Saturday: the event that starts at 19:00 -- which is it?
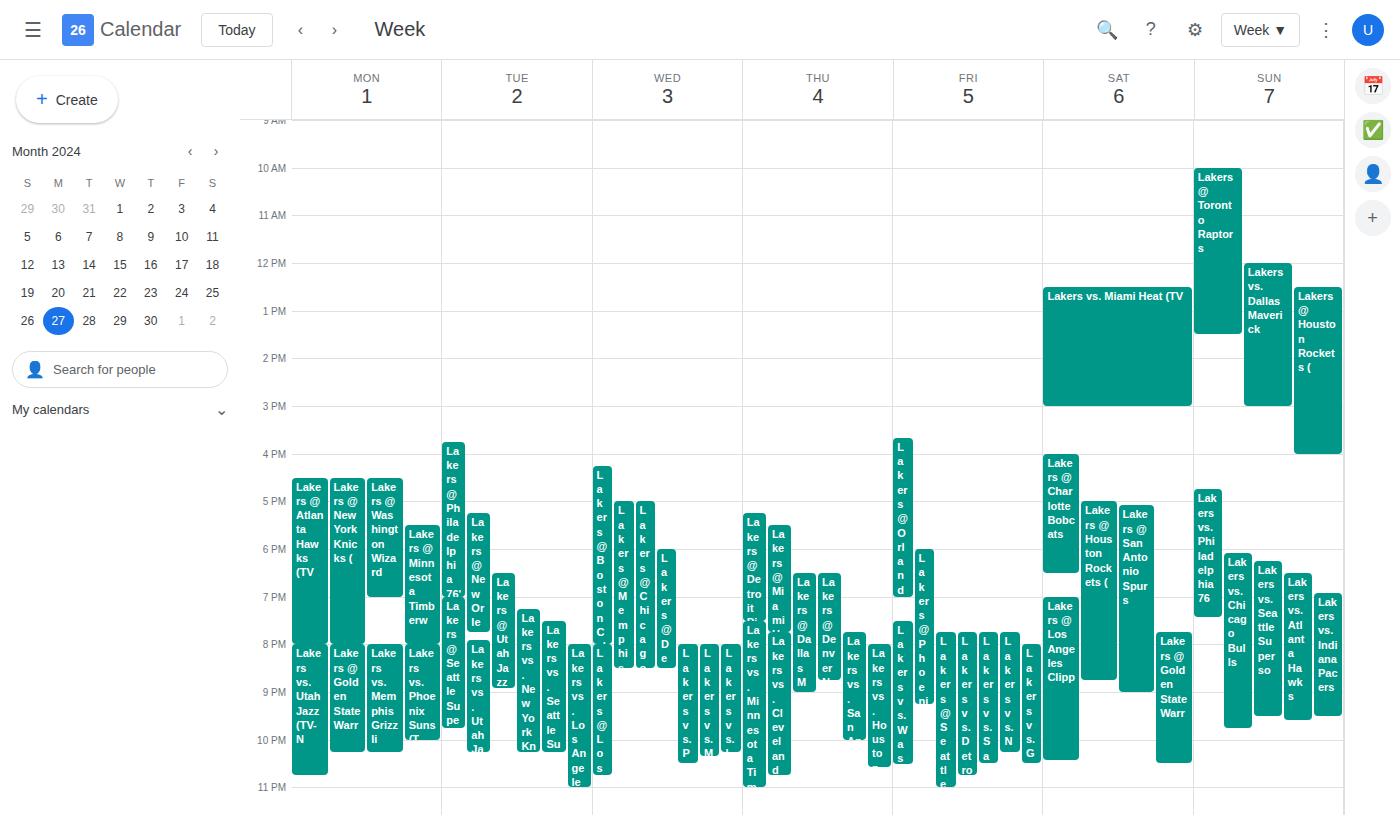
"Lakers @ Los Angeles Clipp"